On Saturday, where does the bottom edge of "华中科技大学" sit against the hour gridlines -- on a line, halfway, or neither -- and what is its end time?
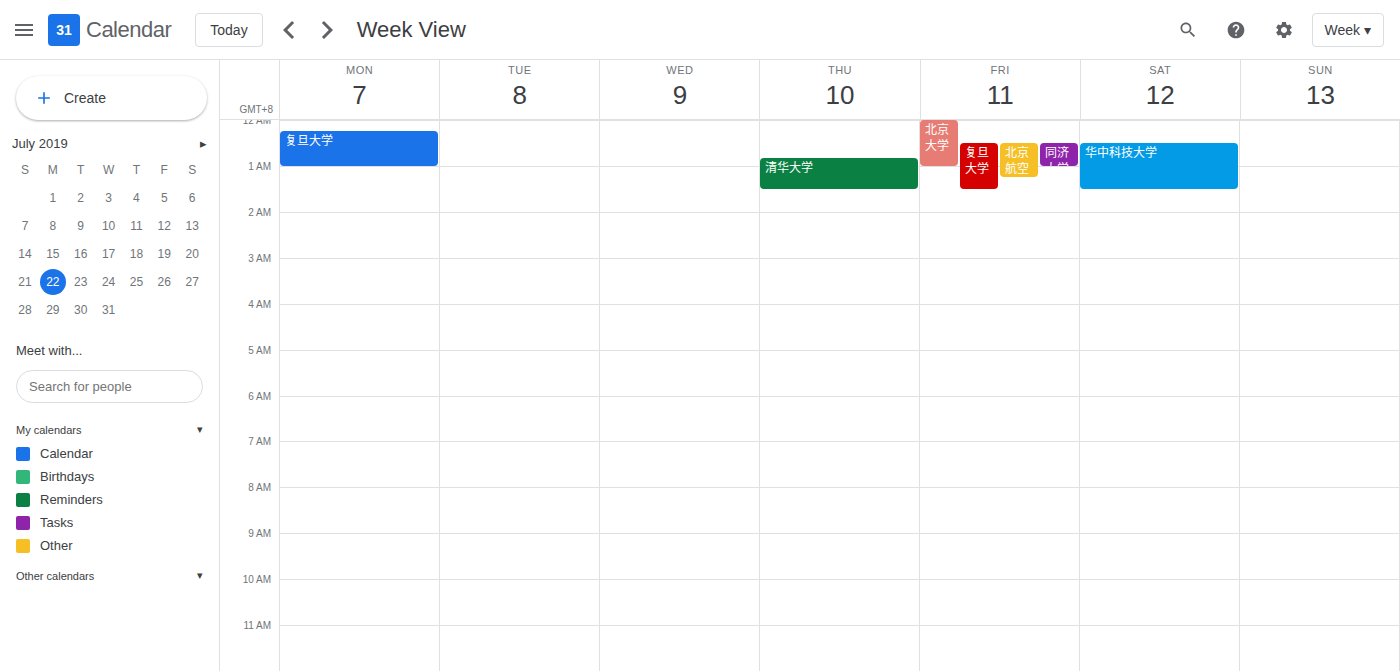
01:30 -- halfway between the 01:00 and 02:00 lines.